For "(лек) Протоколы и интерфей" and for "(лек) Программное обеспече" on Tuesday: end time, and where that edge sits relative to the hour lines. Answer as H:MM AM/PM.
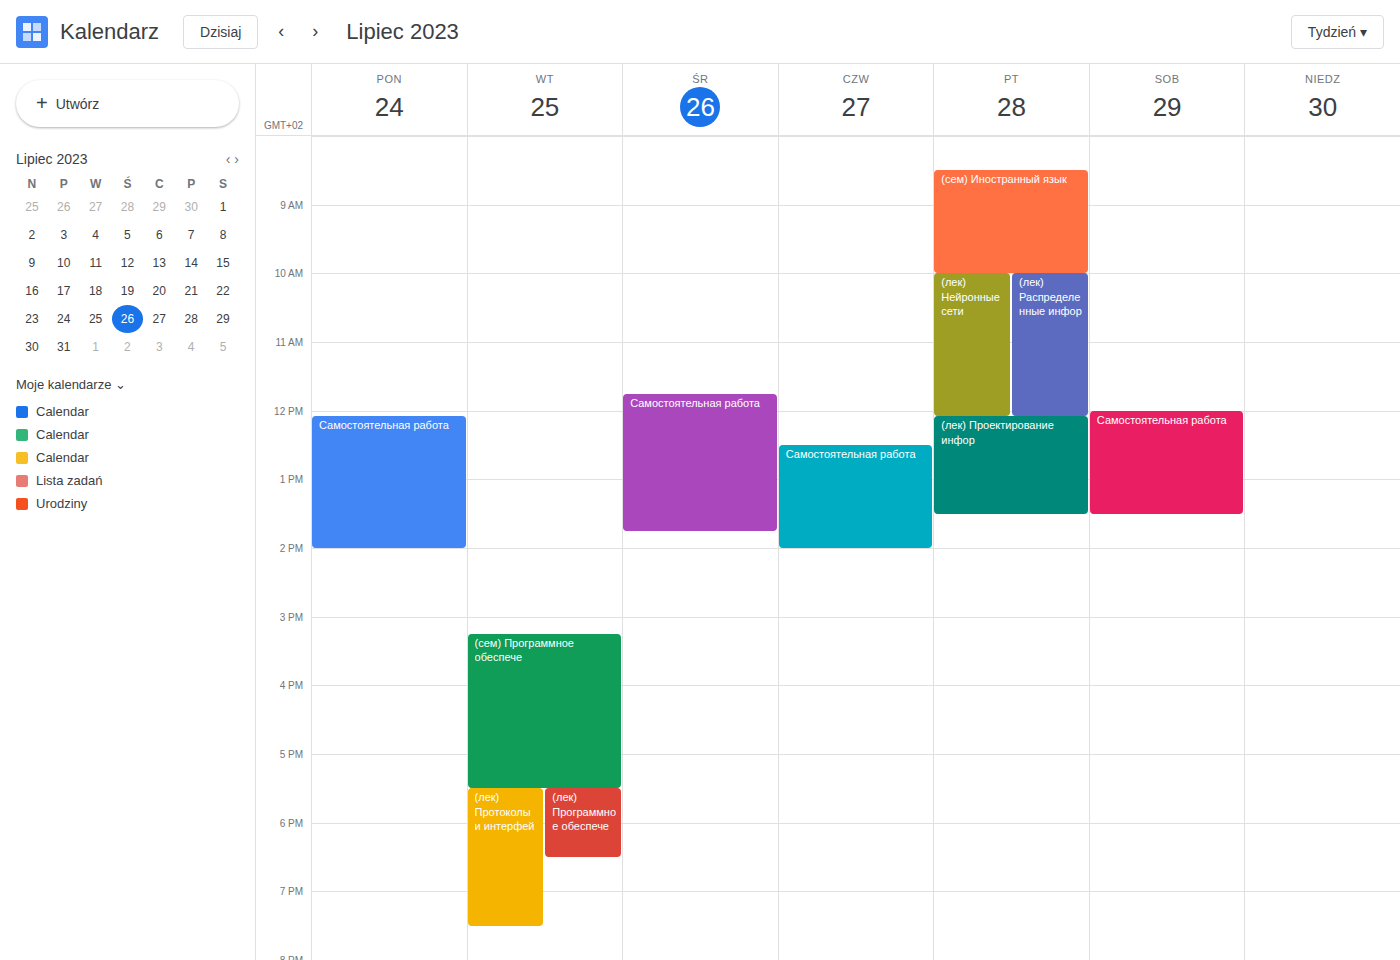
"(лек) Протоколы и интерфей": 7:30 PM, halfway between the 7 PM and 8 PM lines. "(лек) Программное обеспече": 6:30 PM, halfway between the 6 PM and 7 PM lines.